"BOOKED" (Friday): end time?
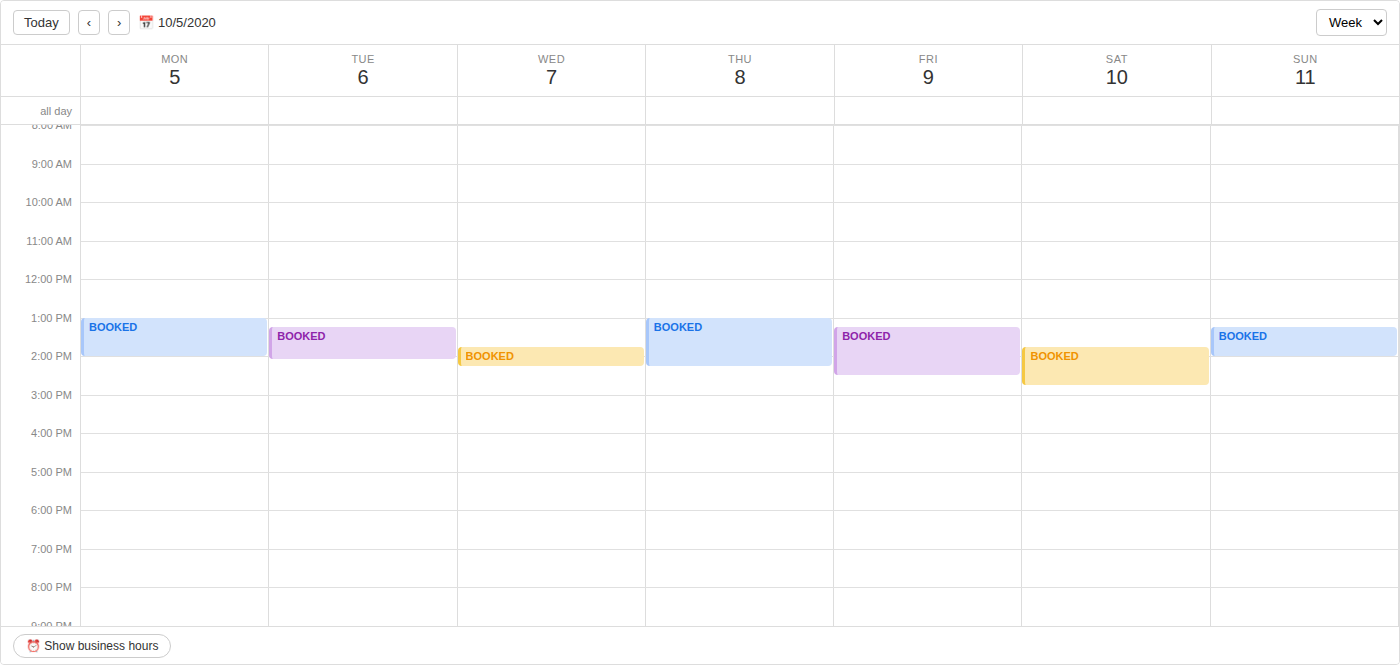
14:30